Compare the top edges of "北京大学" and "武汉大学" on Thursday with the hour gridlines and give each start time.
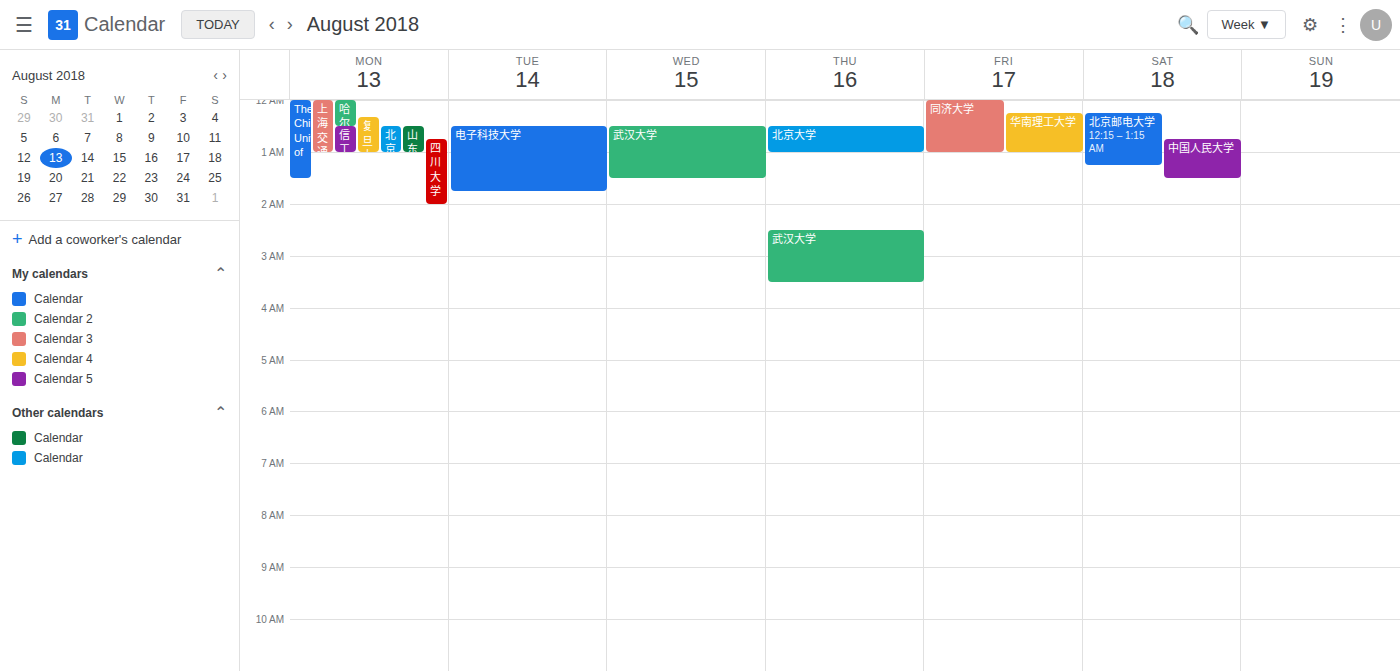
"北京大学": 12:30 AM, halfway between the 12 AM and 1 AM lines. "武汉大学": 2:30 AM, halfway between the 2 AM and 3 AM lines.